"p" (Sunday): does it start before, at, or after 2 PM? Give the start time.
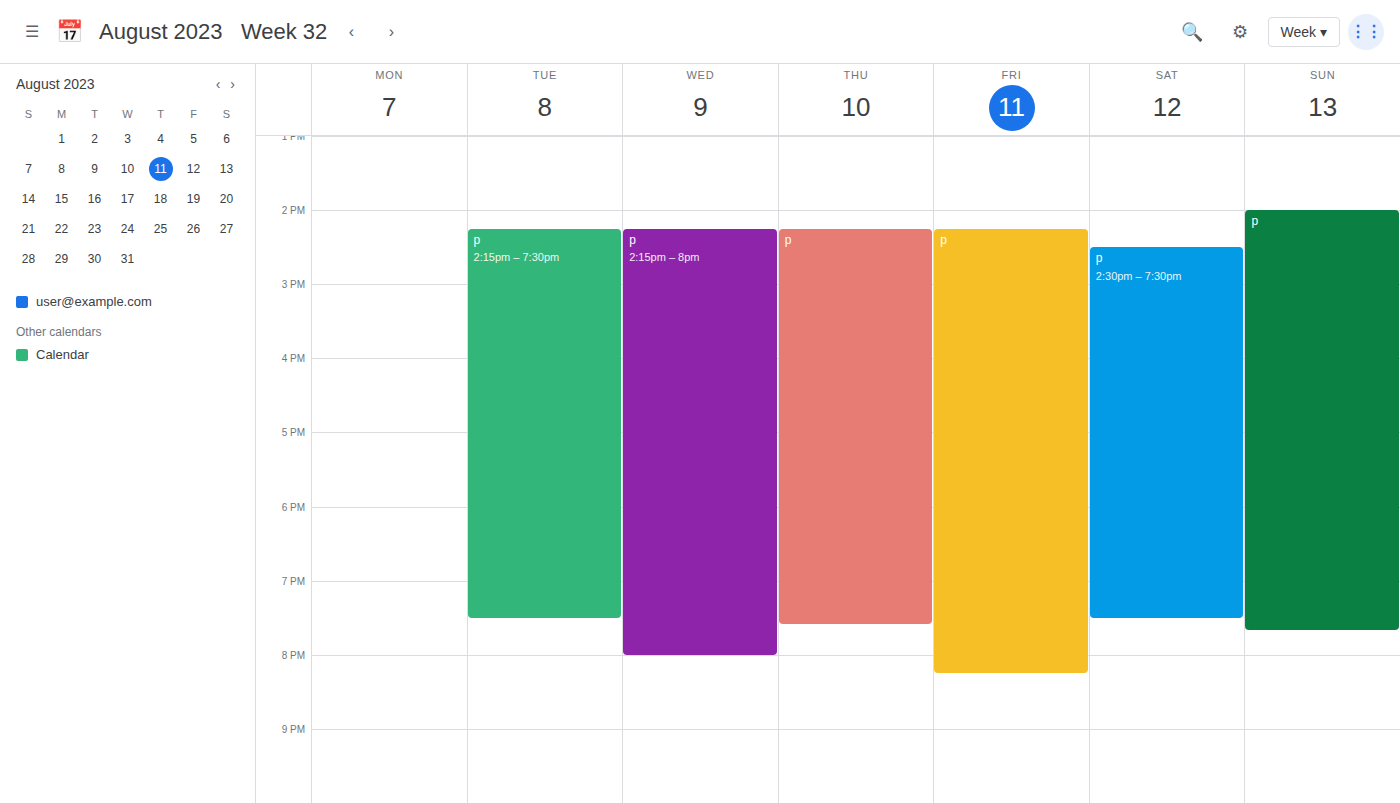
2:00 PM -- exactly at 2 PM, on the 2 PM line.